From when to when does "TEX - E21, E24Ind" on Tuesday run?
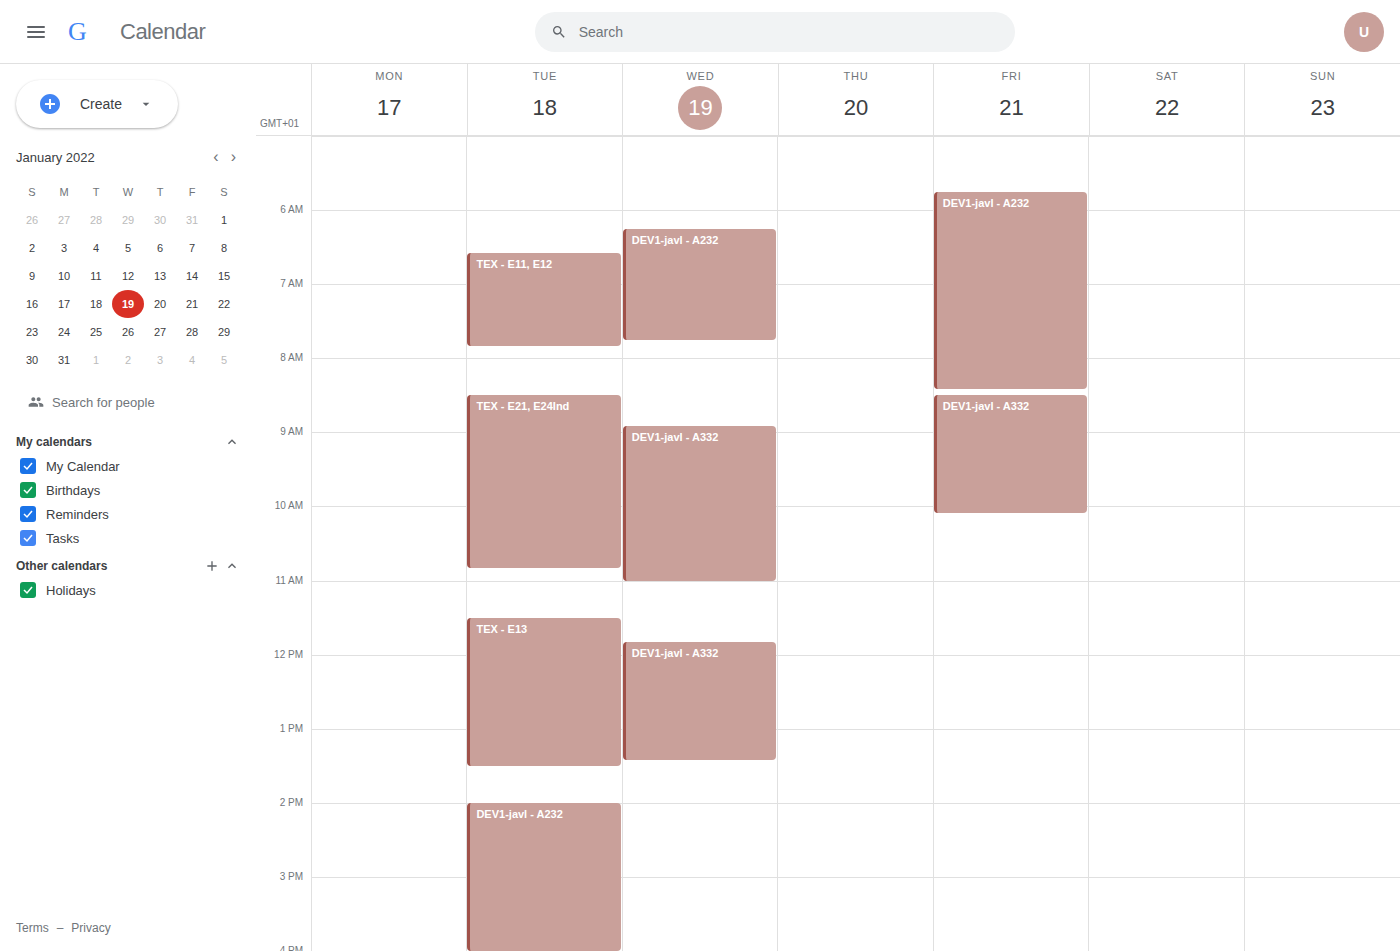
8:30 AM to 10:50 AM